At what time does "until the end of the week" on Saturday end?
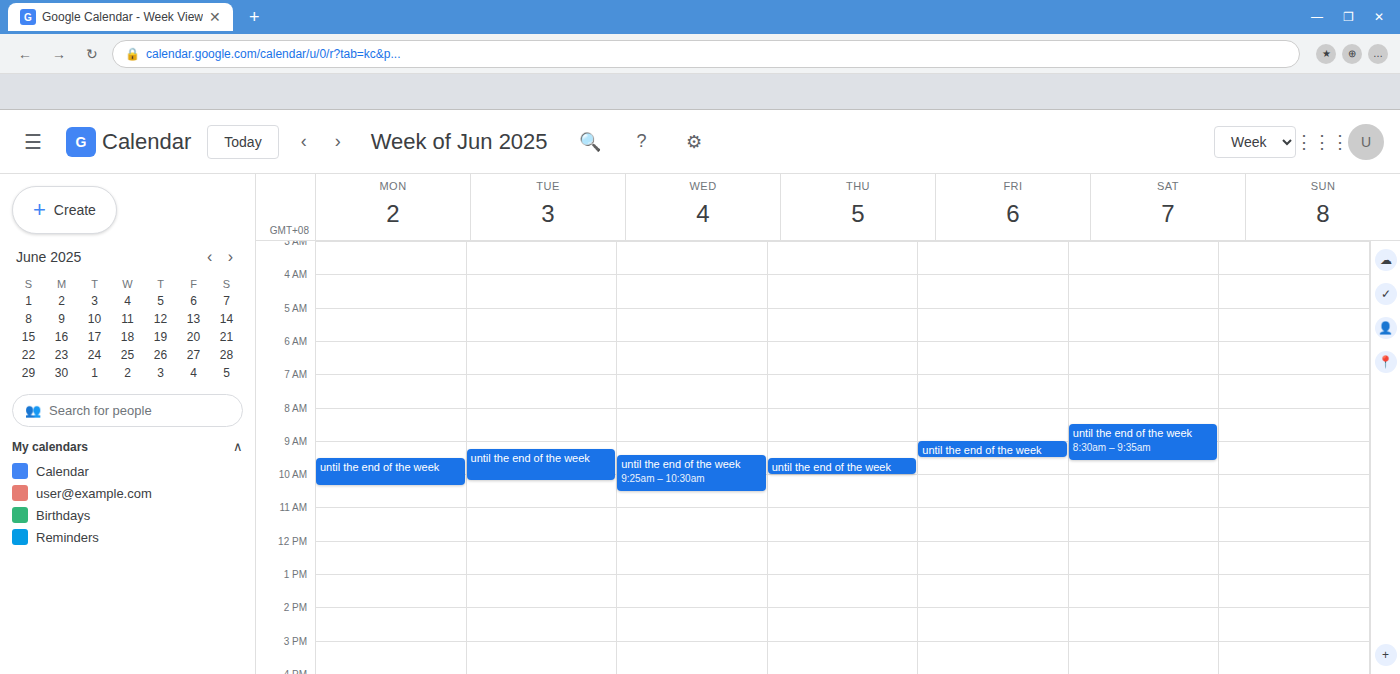
9:35 AM